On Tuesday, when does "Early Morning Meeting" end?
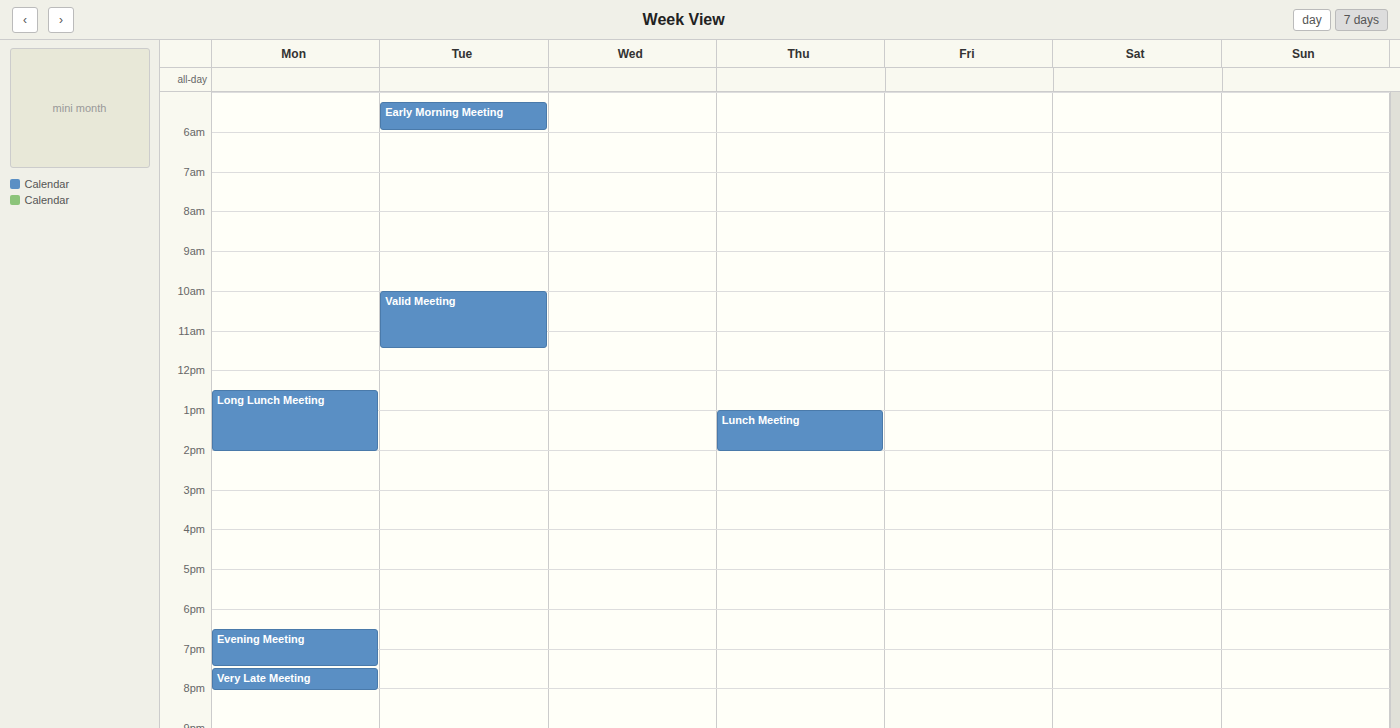
6:00 AM